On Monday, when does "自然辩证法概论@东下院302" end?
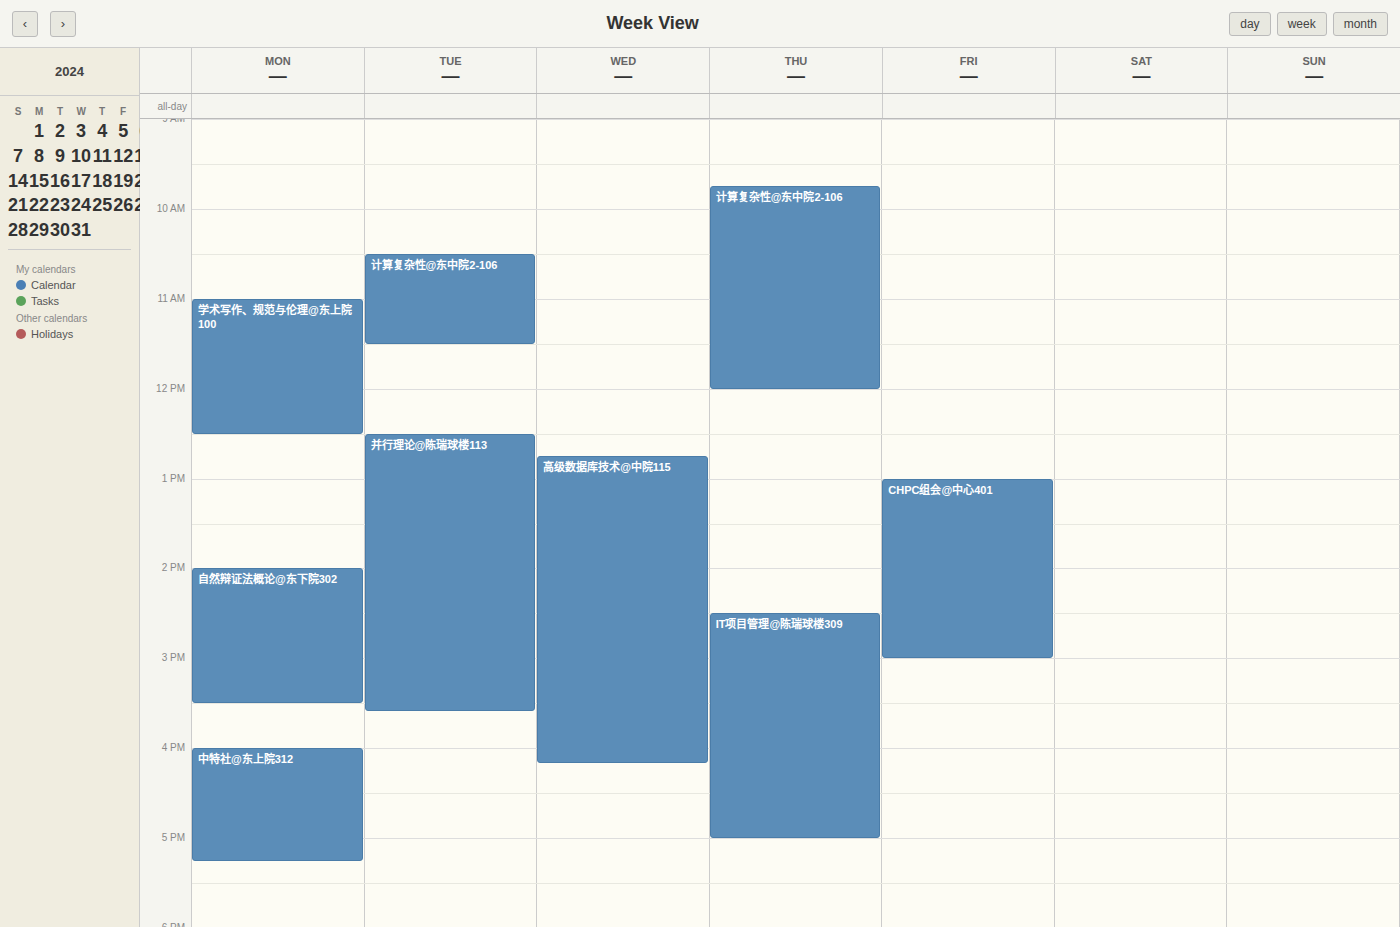
3:30 PM